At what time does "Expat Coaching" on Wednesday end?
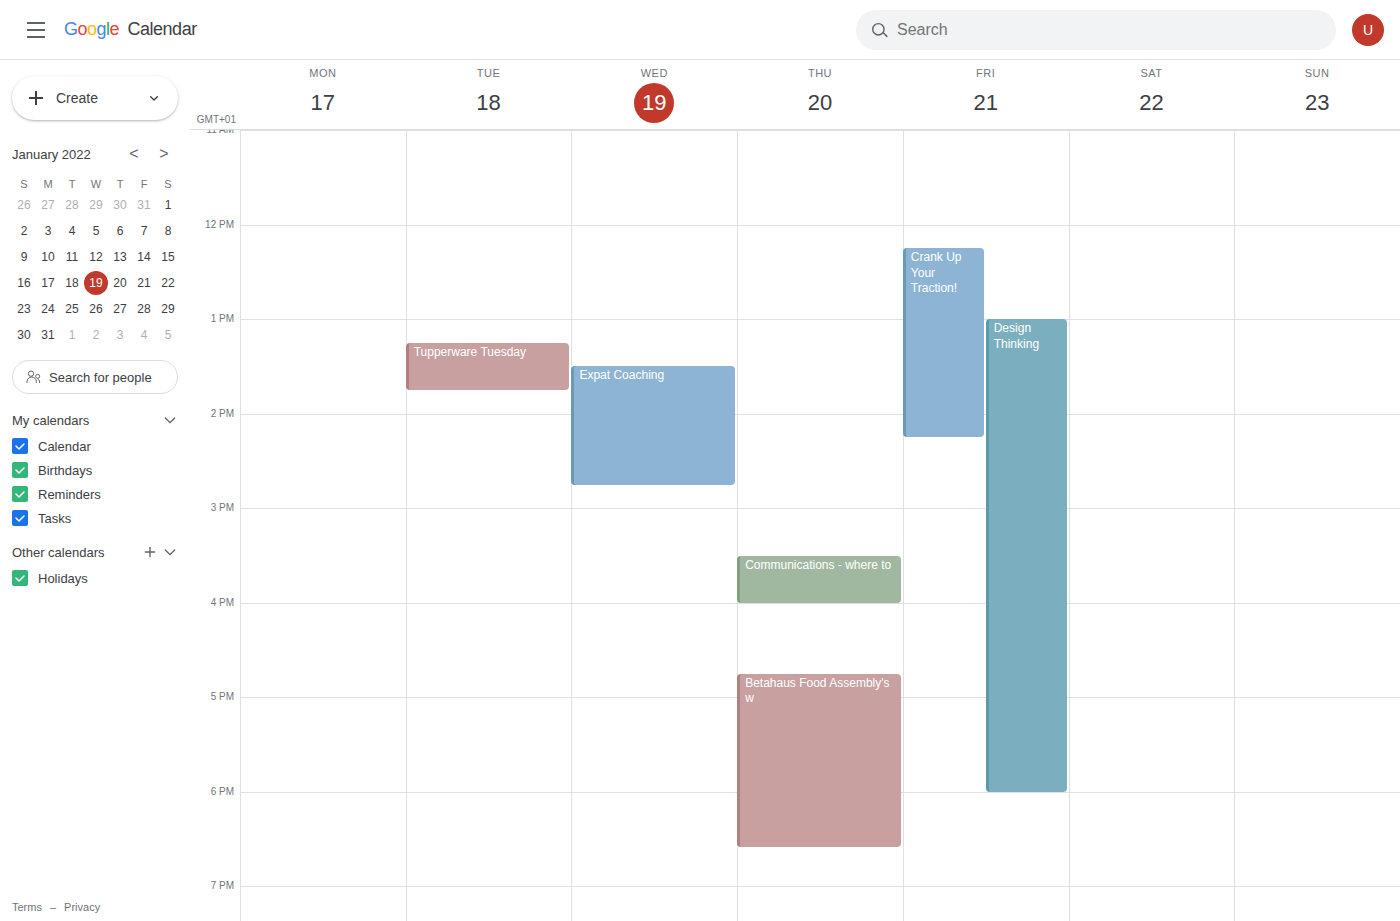
2:45 PM